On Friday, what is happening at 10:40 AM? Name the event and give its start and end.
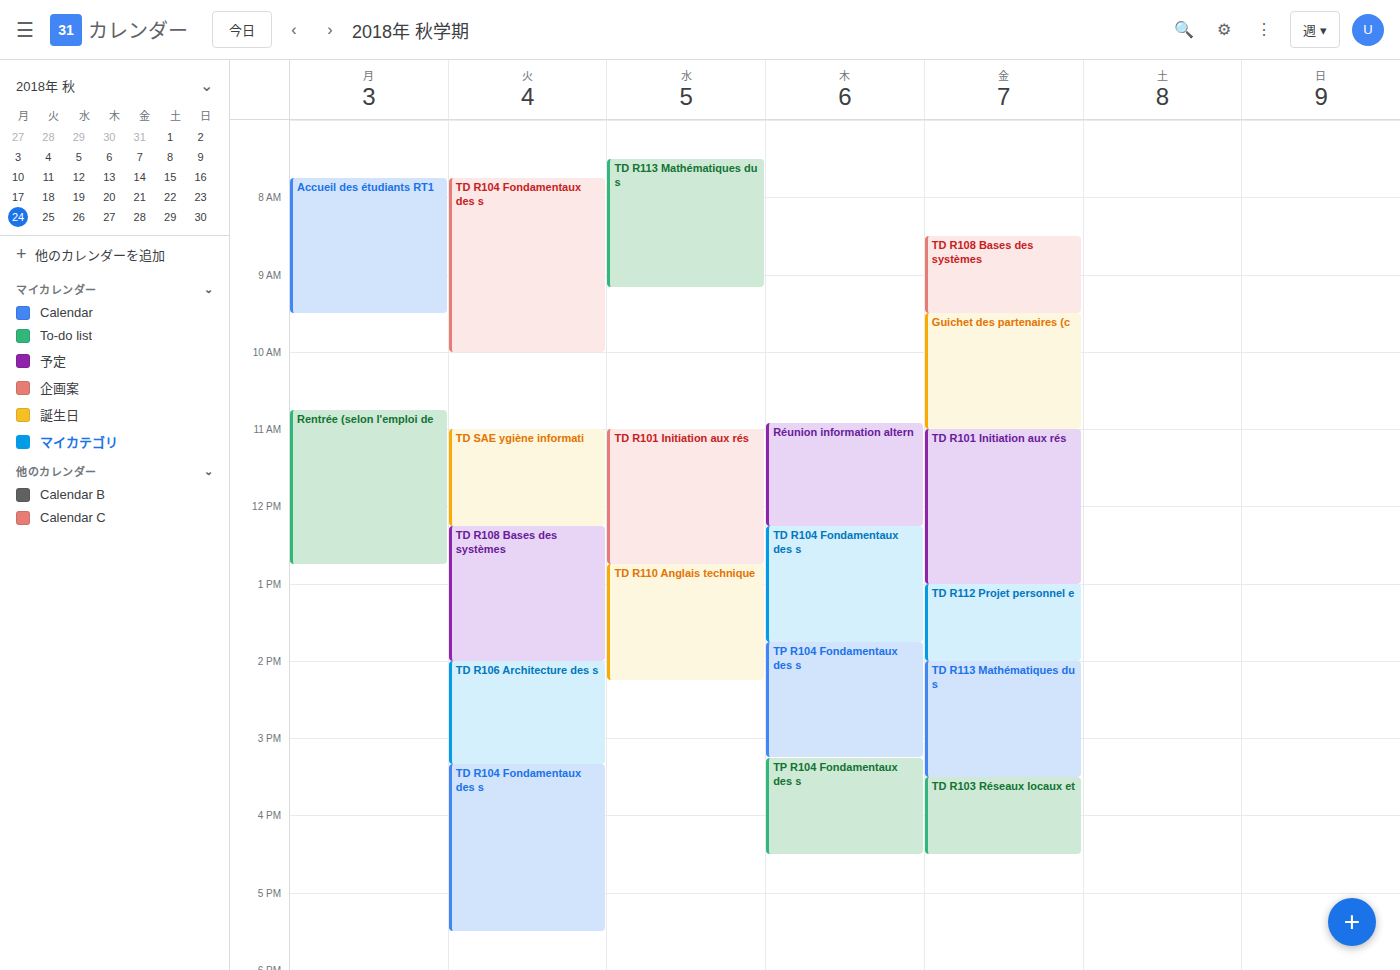
"Guichet des partenaires (c", 9:30 AM to 11:00 AM